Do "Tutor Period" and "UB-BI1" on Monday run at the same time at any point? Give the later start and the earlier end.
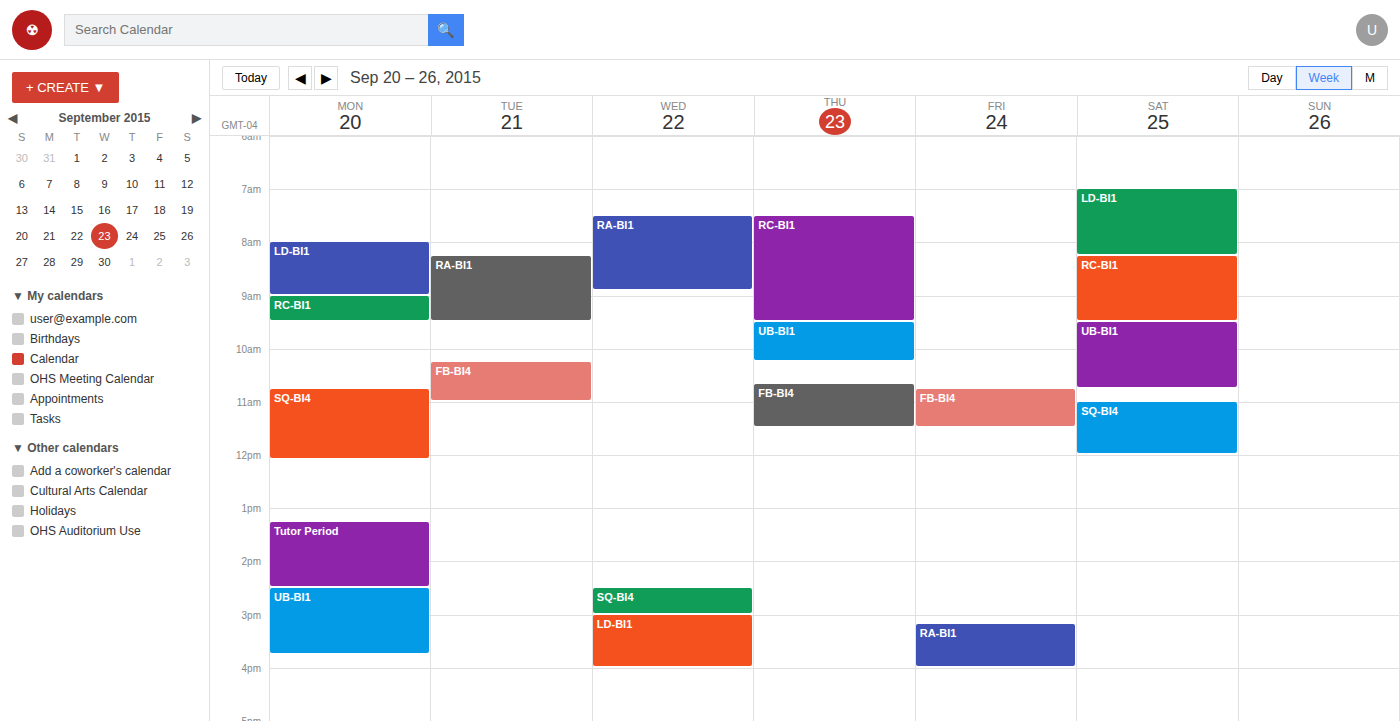
"Tutor Period" ends at 2:30 PM, exactly when "UB-BI1" starts -- they touch but do not overlap.